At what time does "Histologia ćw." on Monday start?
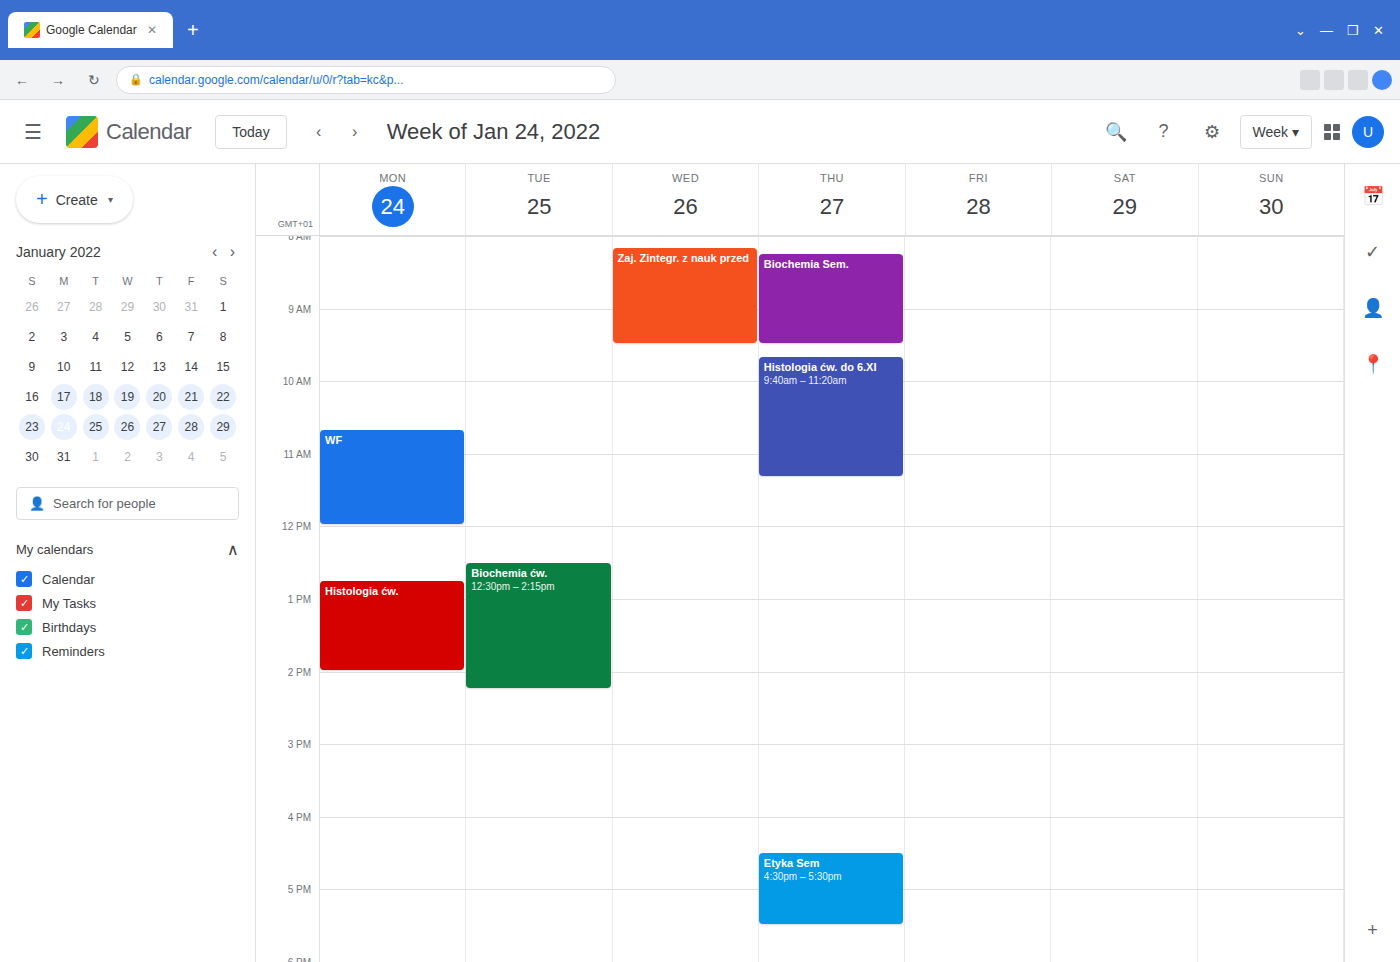
12:45